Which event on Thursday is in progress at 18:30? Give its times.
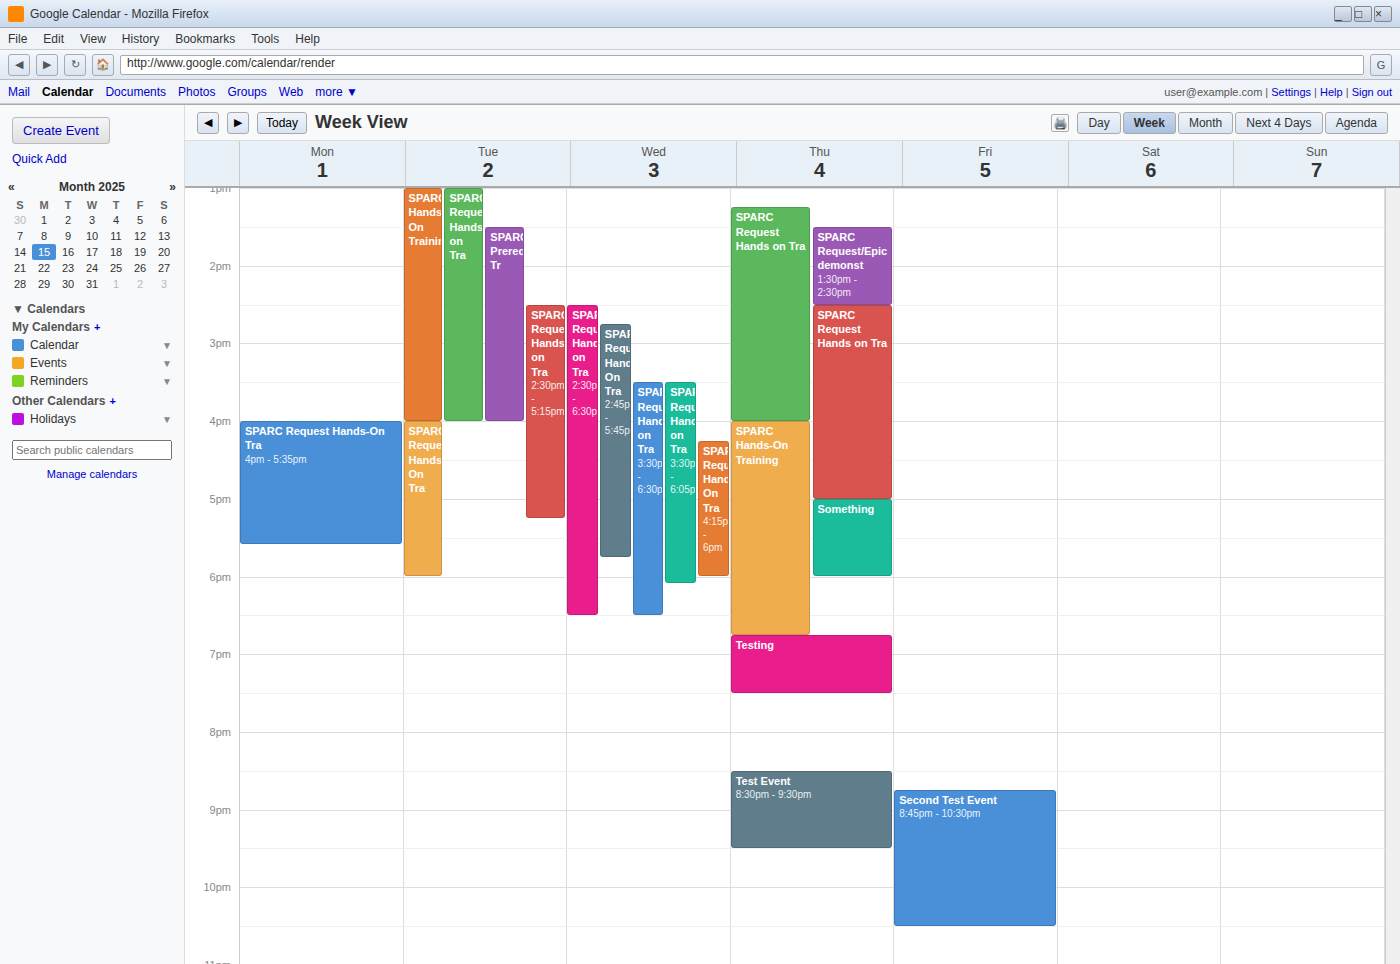
"SPARC Hands-On Training", 16:00 to 18:45